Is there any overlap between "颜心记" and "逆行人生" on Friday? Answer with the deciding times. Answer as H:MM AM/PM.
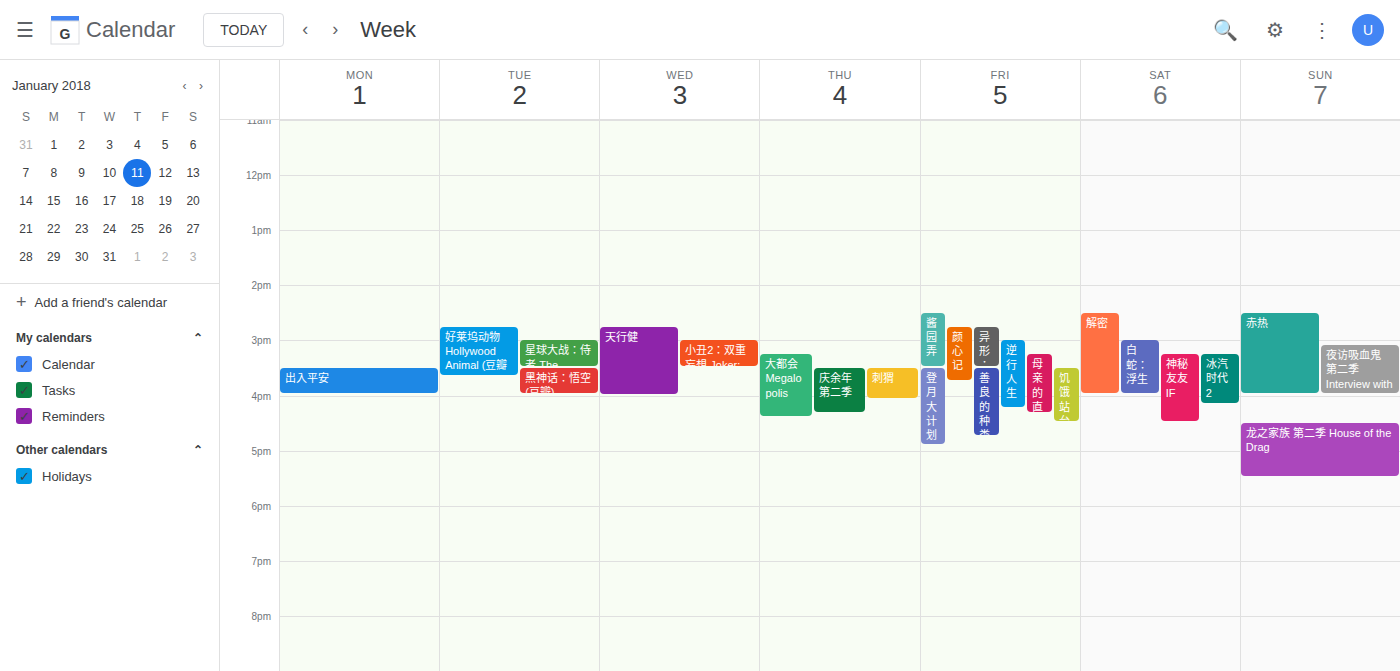
"逆行人生" starts at 3:00 PM, before "颜心记" ends at 3:45 PM -- they overlap.